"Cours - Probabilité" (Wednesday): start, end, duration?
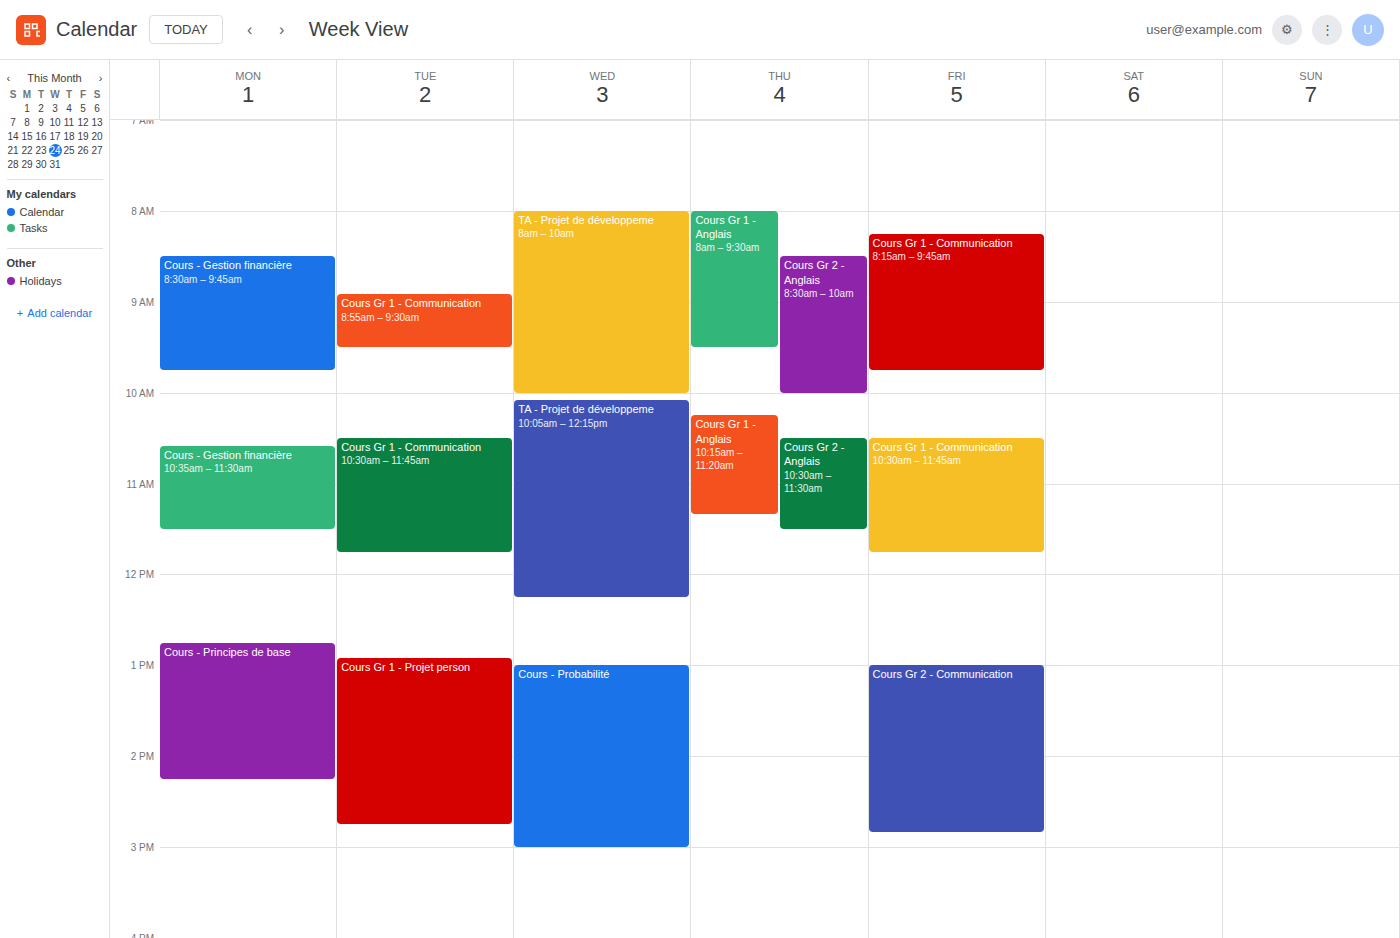
1:00 PM to 3:00 PM, 2 hours